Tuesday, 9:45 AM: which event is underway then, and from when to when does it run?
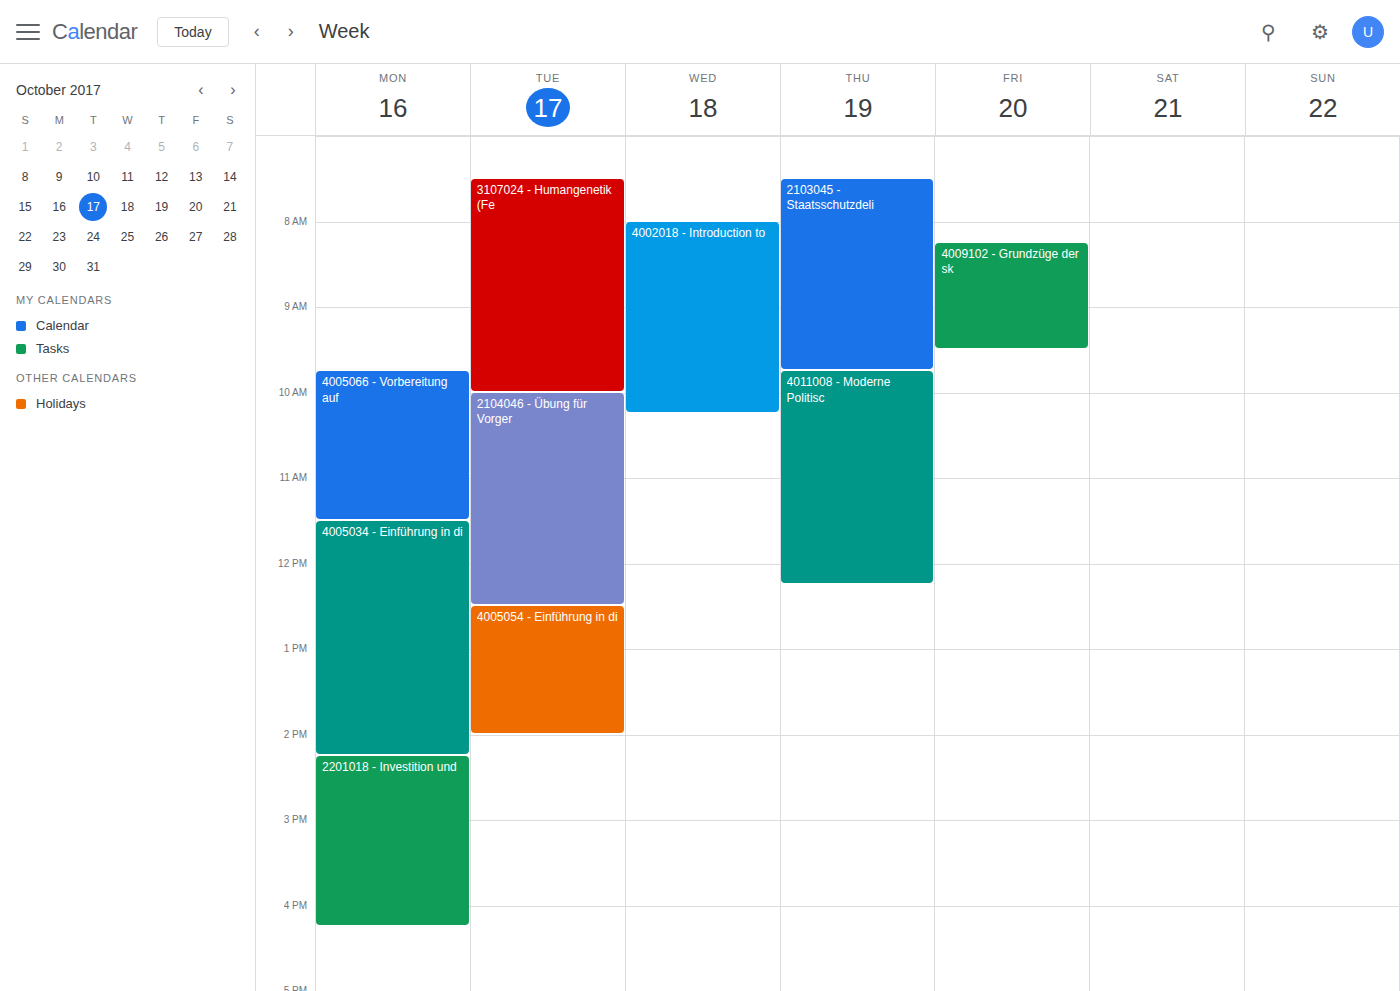
"3107024 - Humangenetik (Fe", 7:30 AM to 10:00 AM